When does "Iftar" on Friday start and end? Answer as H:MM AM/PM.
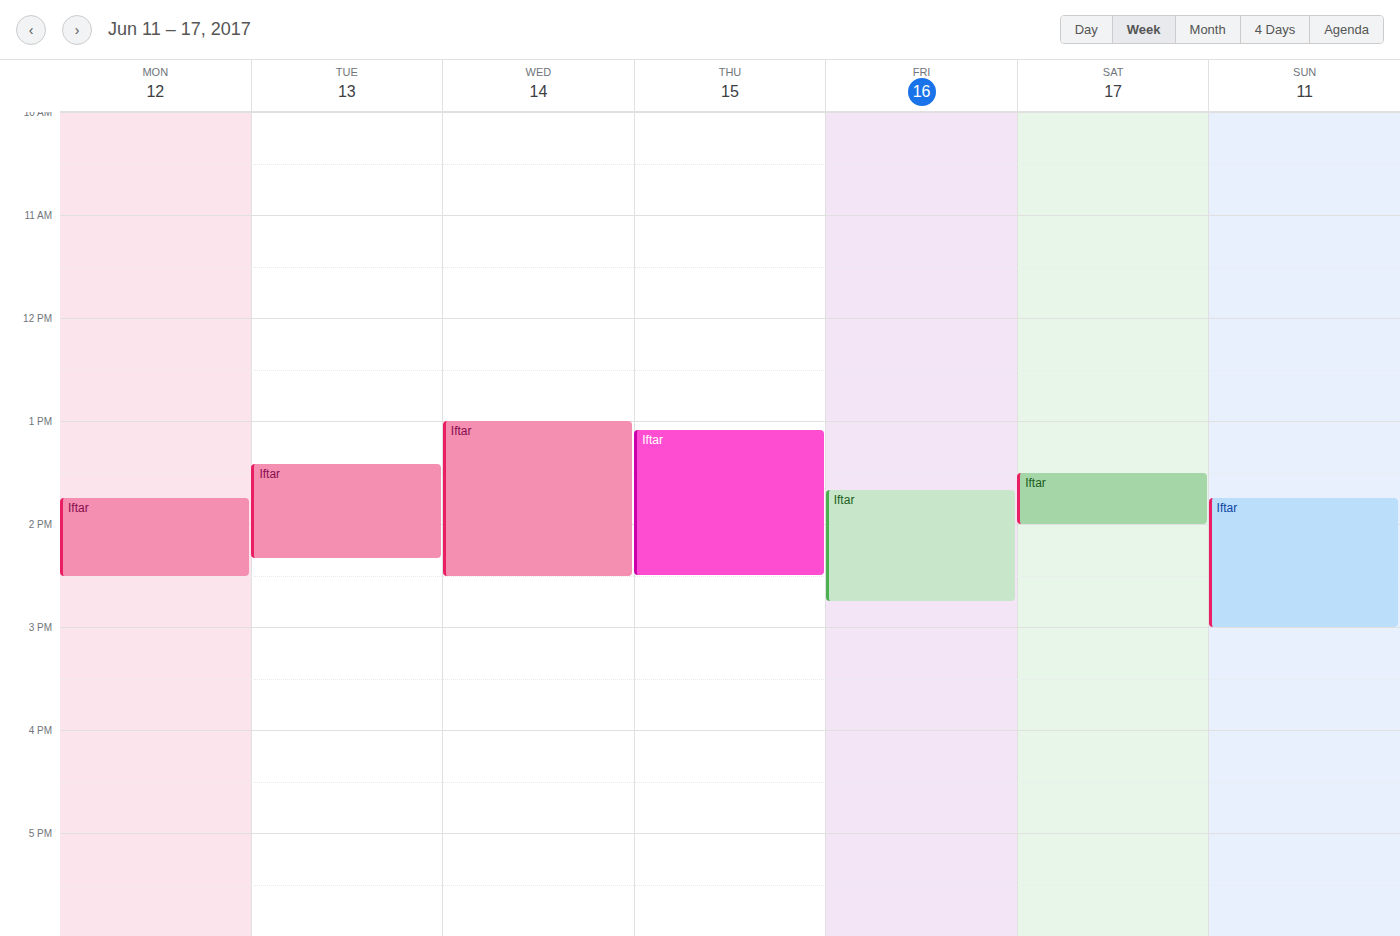
1:40 PM to 2:45 PM